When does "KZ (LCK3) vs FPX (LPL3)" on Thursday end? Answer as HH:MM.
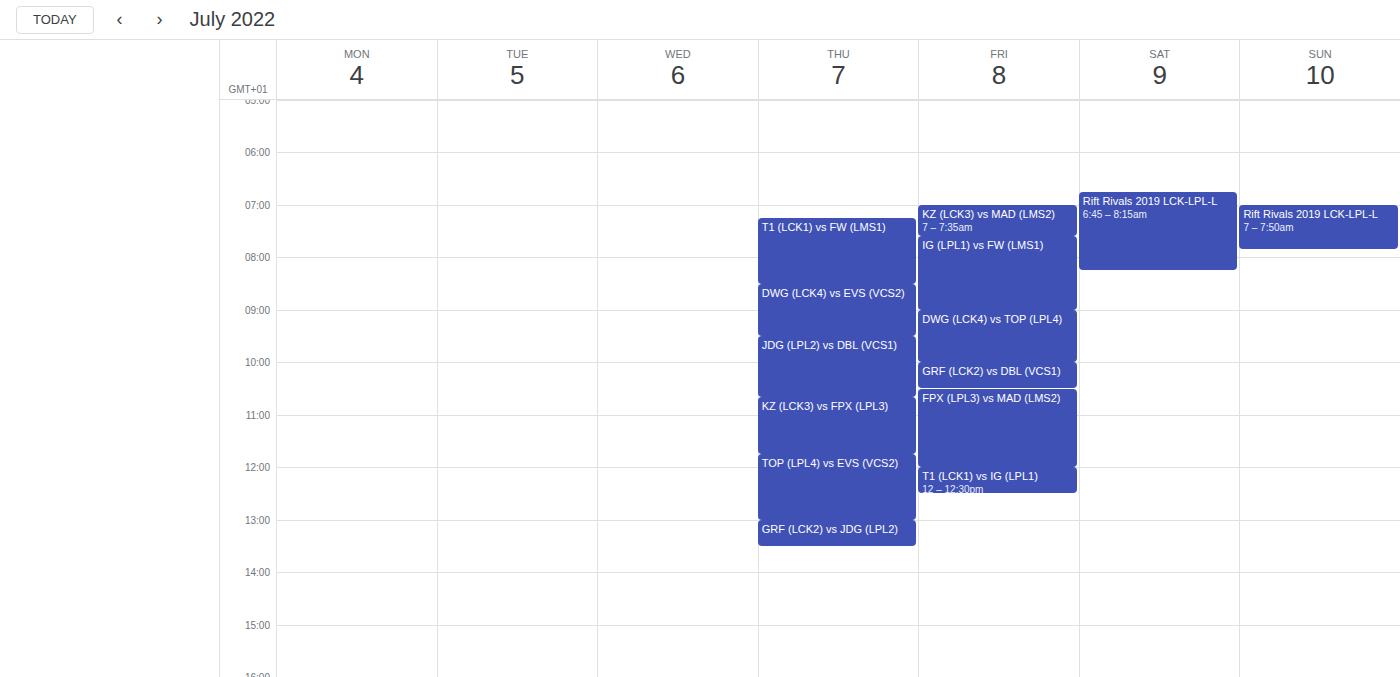
11:45